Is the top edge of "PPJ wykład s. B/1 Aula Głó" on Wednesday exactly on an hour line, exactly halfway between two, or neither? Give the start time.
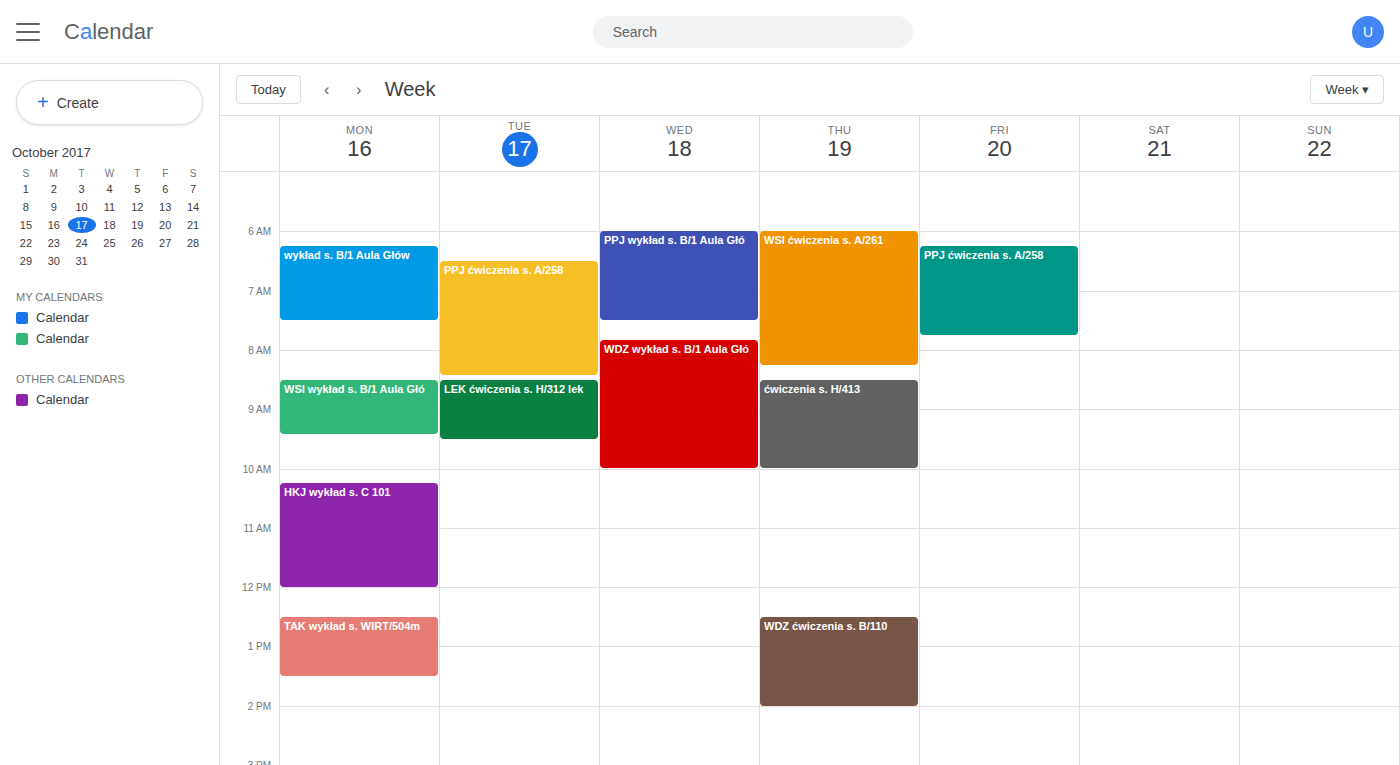
06:00 -- exactly on the 06:00 line.